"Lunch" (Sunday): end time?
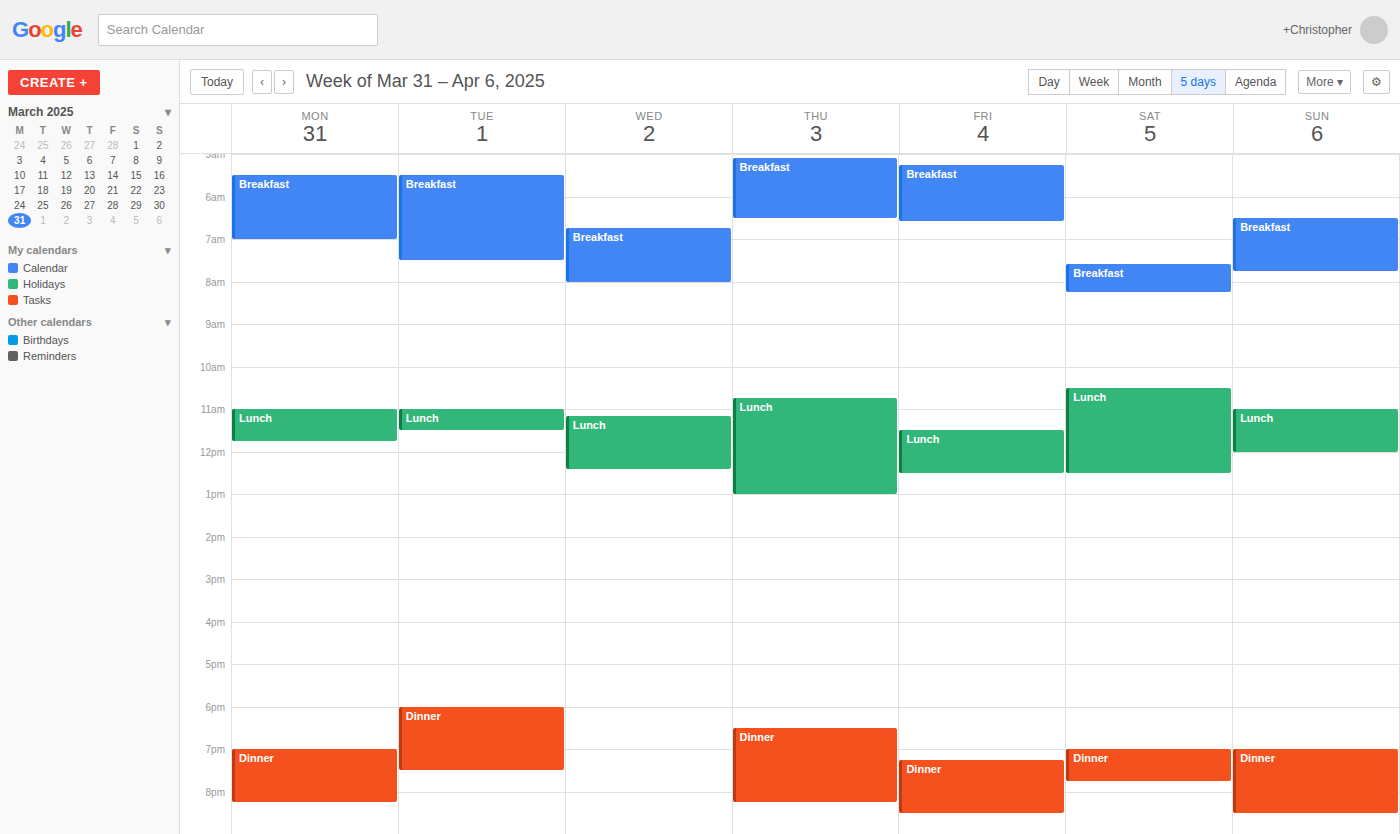
12:00 PM